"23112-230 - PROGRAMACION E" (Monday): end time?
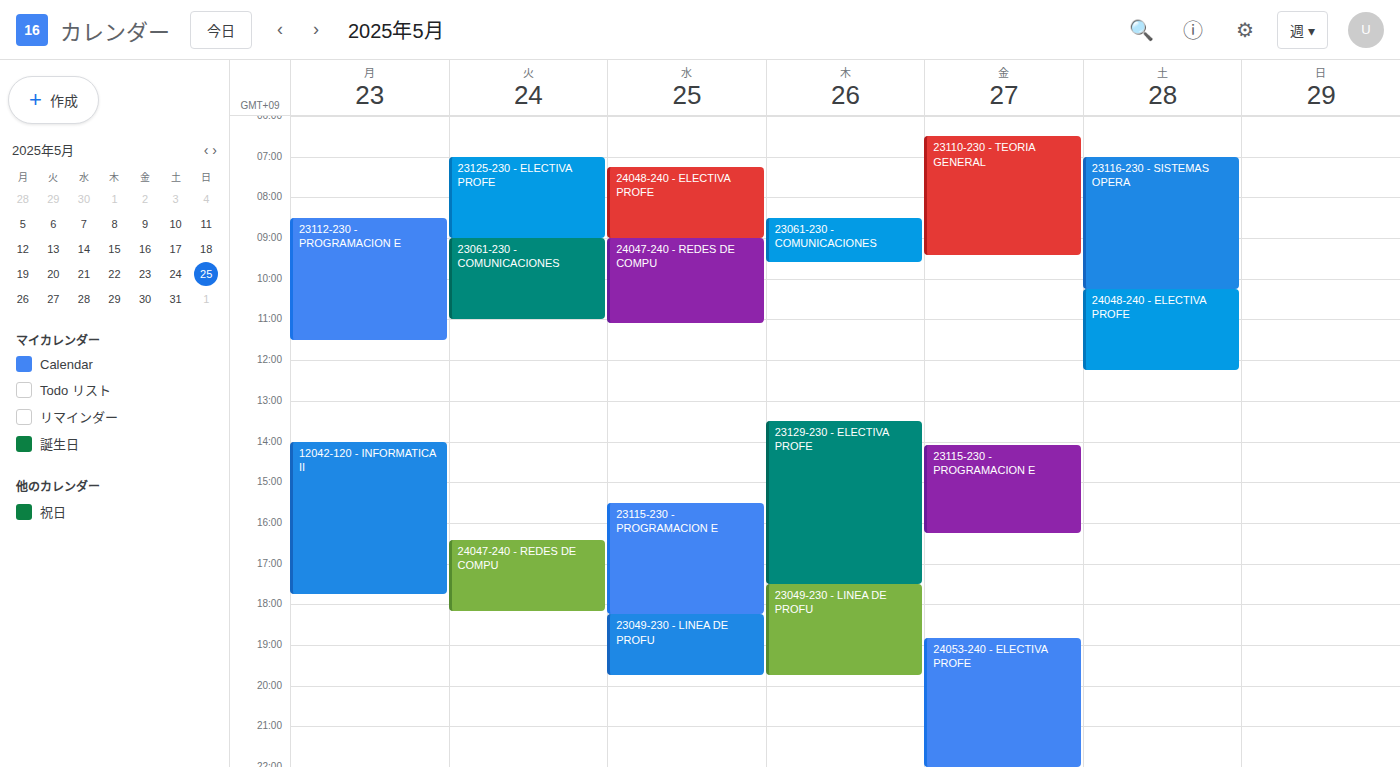
11:30 AM